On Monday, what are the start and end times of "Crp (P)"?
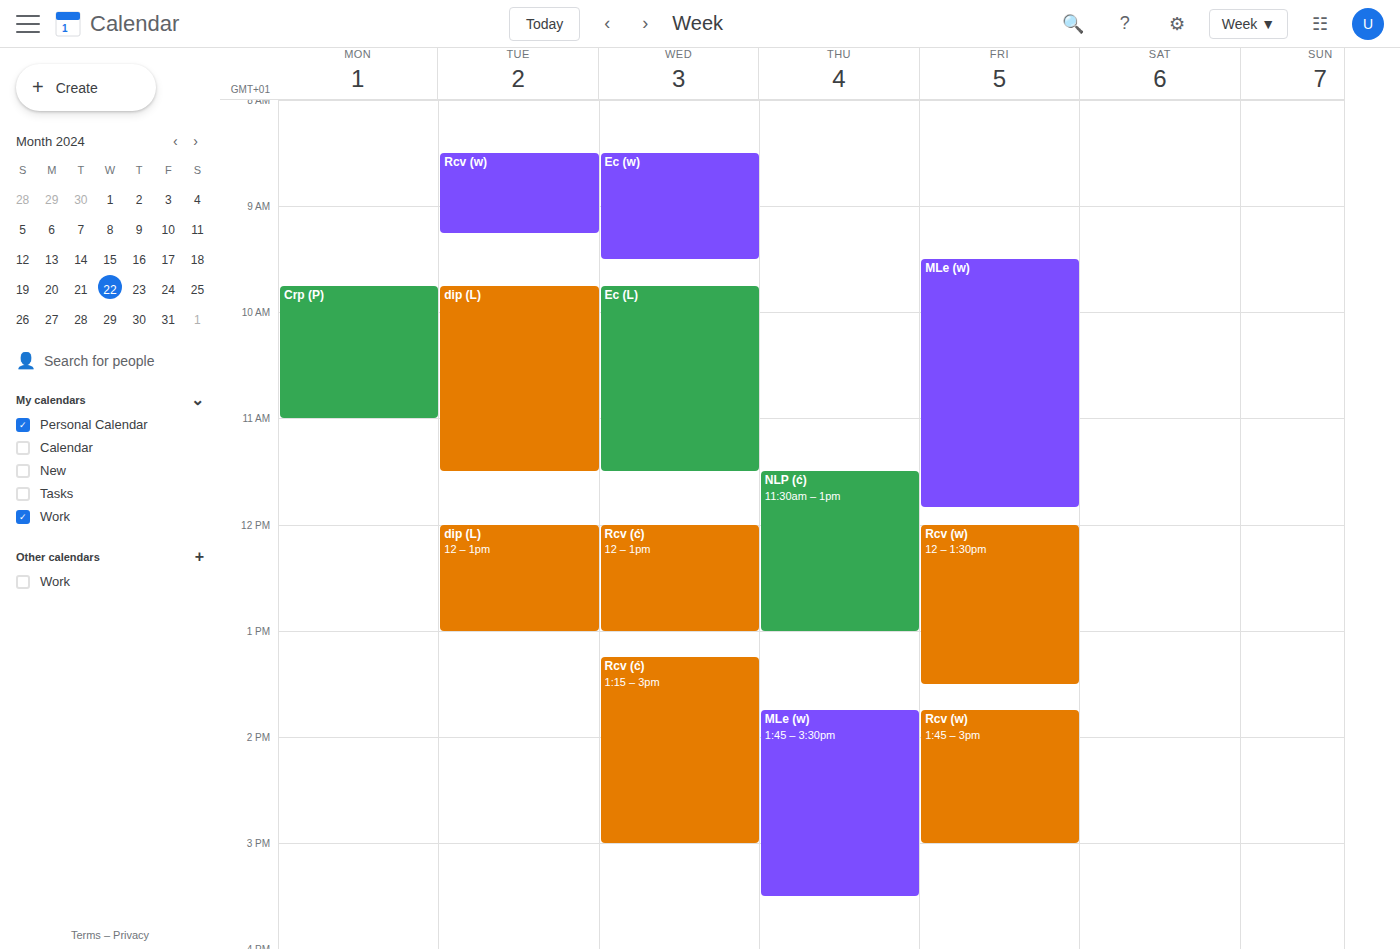
9:45 AM to 11:00 AM